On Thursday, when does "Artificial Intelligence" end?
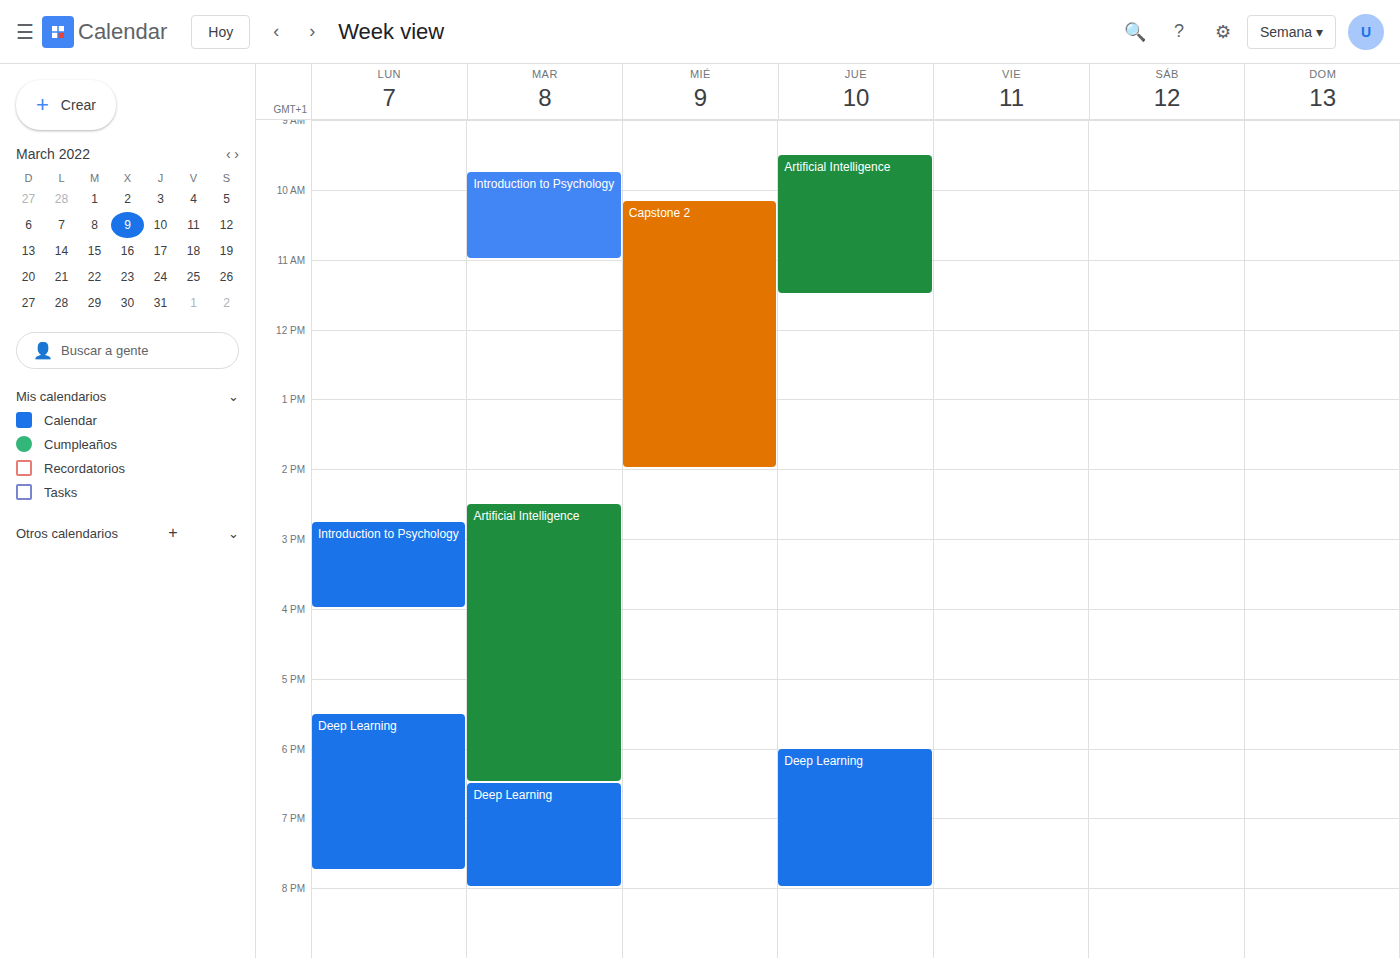
11:30 AM